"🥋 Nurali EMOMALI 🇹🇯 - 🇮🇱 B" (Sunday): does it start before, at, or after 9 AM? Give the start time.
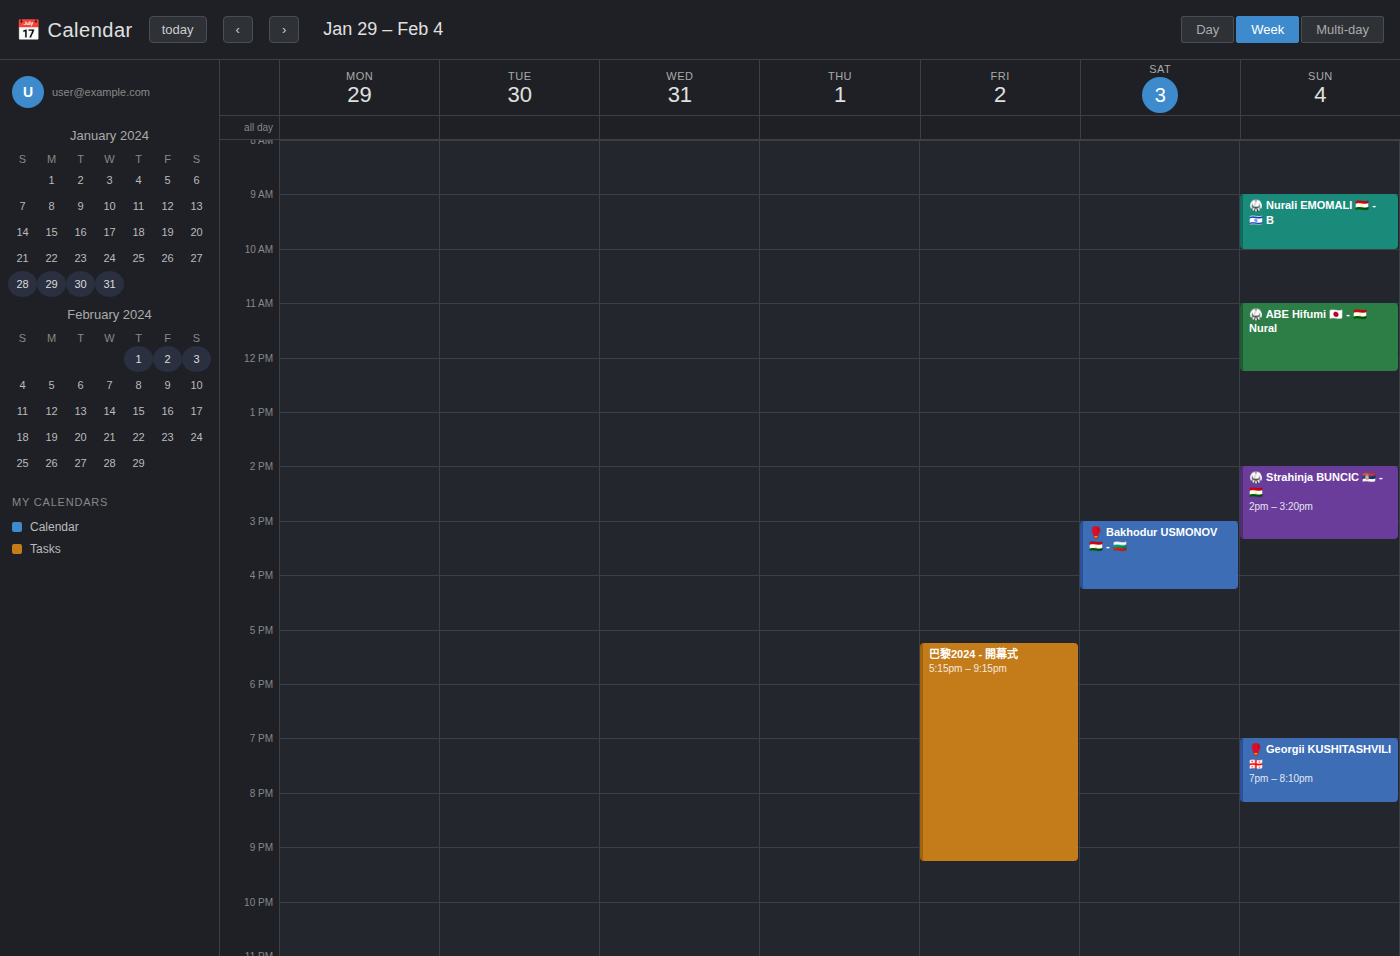
9:00 AM -- exactly at 9 AM, on the 9 AM line.